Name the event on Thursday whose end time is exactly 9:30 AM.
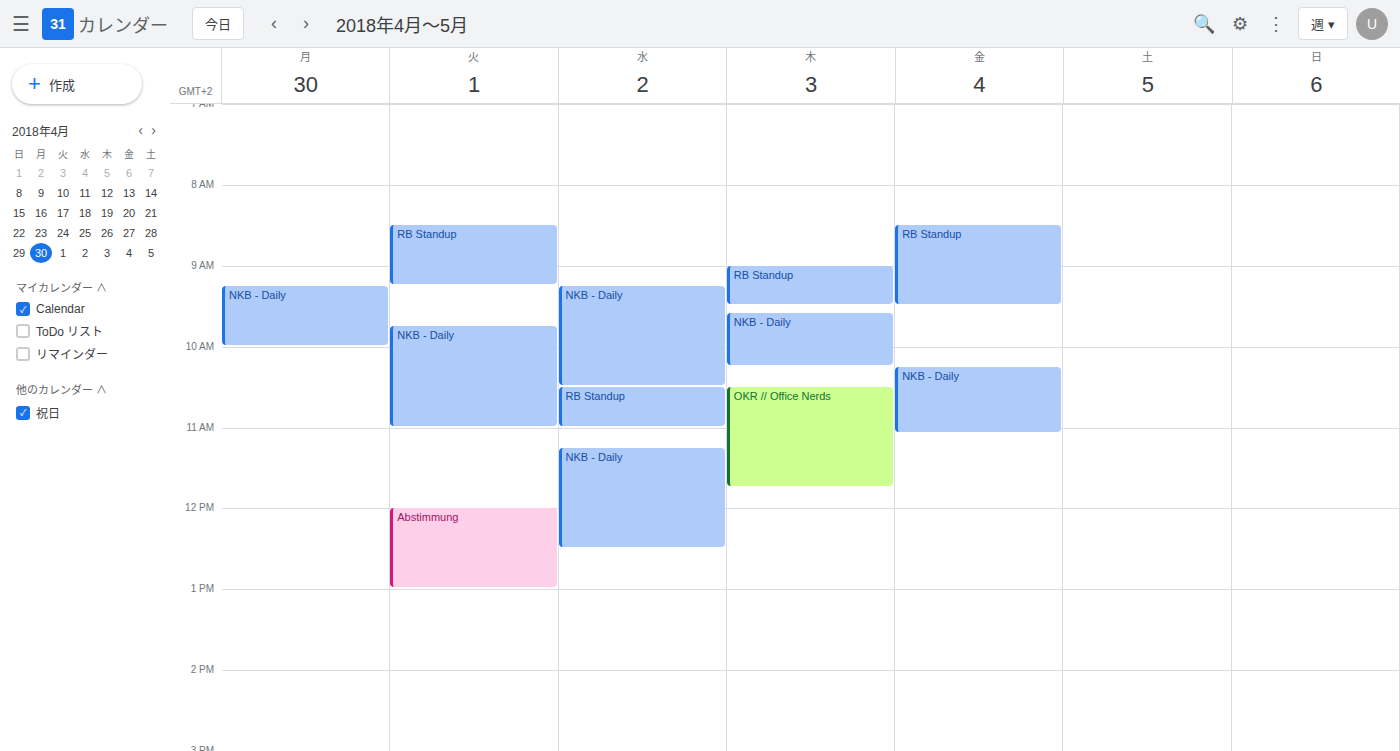
"RB Standup"